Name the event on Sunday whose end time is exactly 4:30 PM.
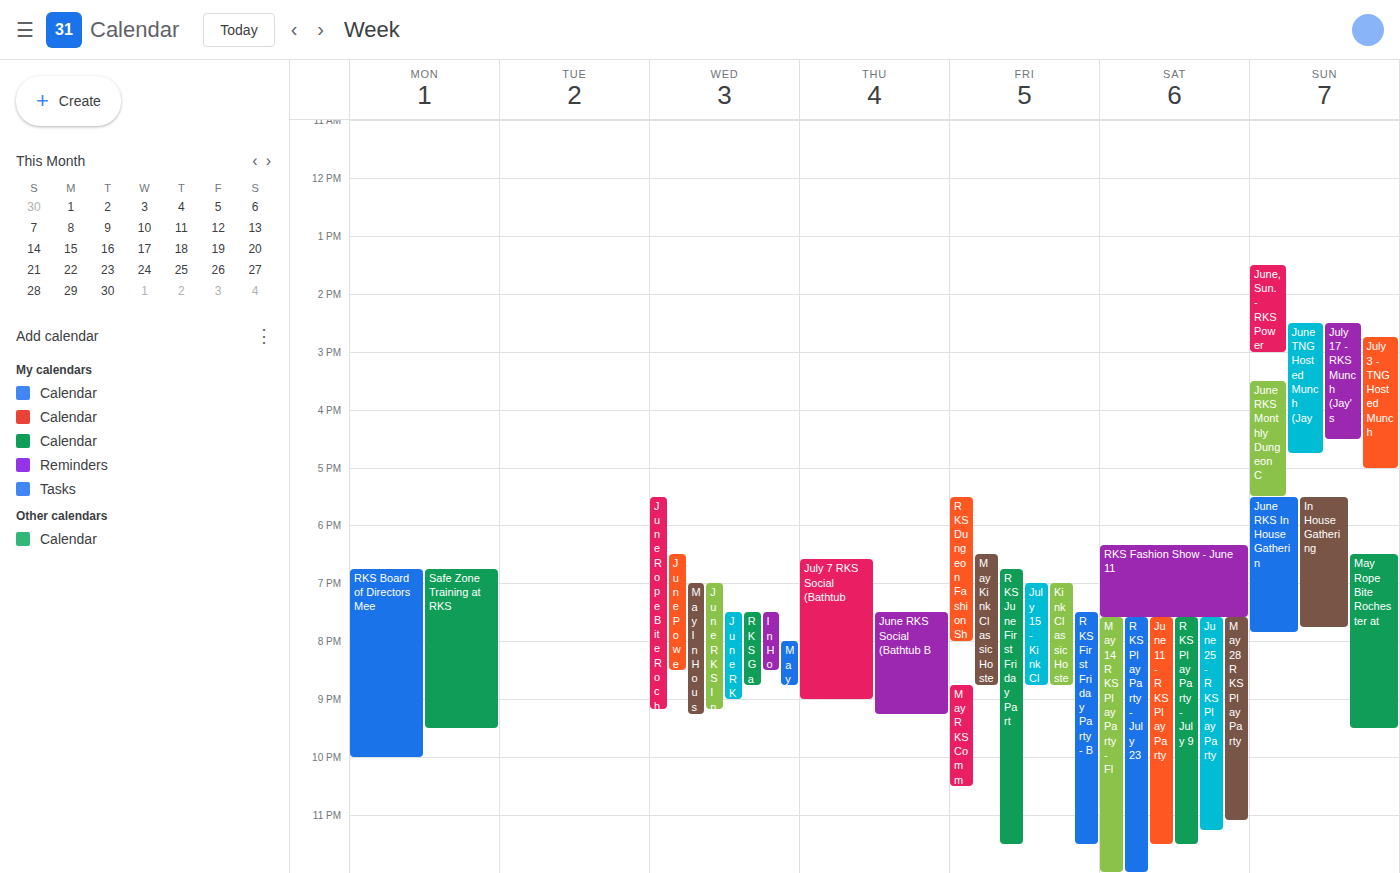
"July 17 - RKS Munch (Jay's"